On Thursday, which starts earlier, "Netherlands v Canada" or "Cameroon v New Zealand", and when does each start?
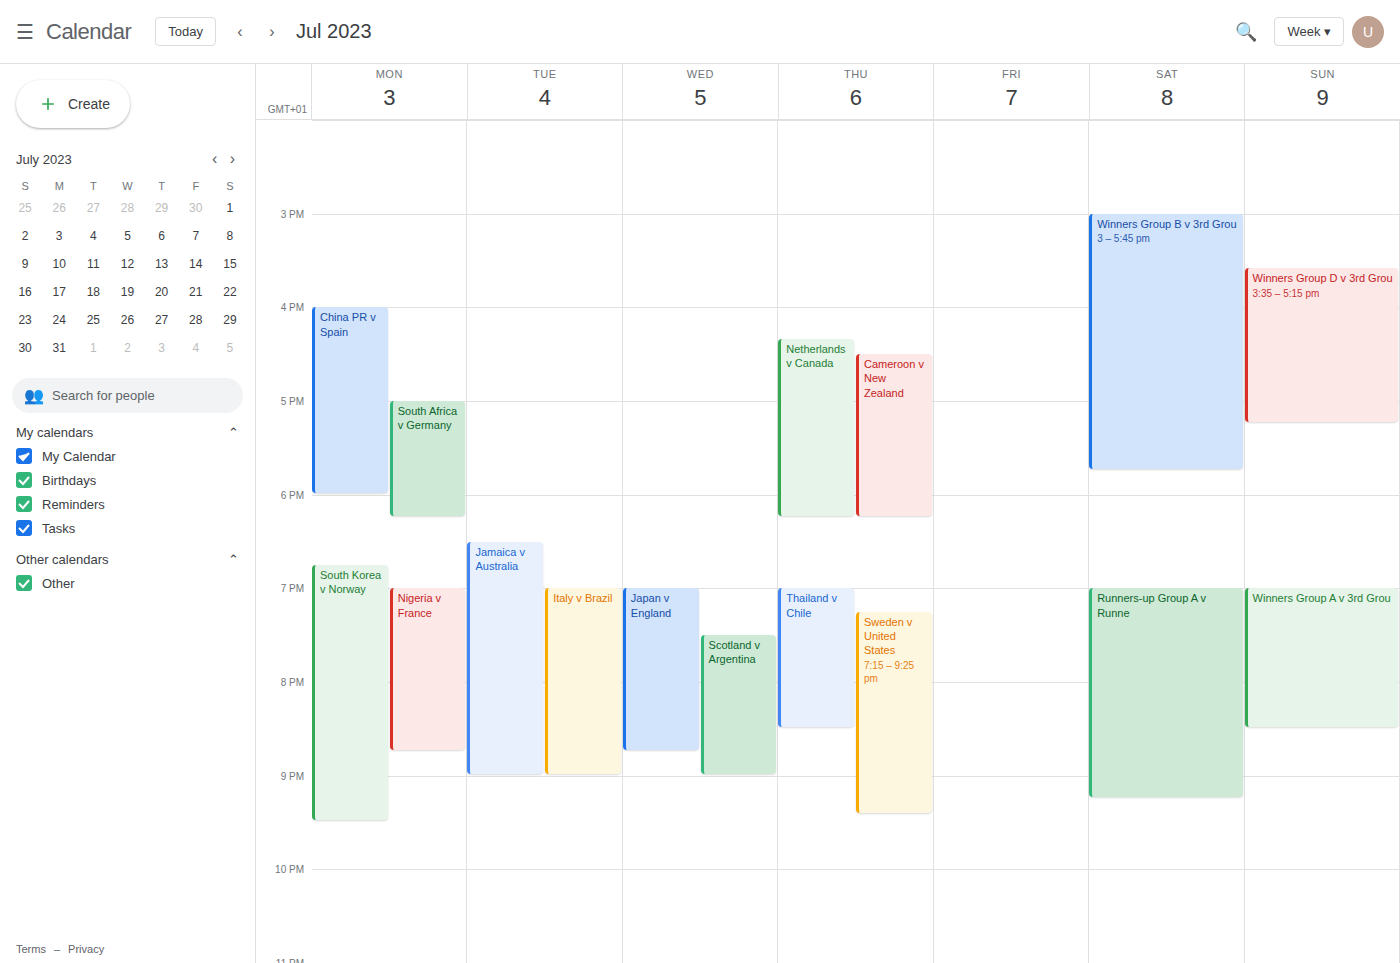
"Netherlands v Canada" 16:20; "Cameroon v New Zealand" 16:30.